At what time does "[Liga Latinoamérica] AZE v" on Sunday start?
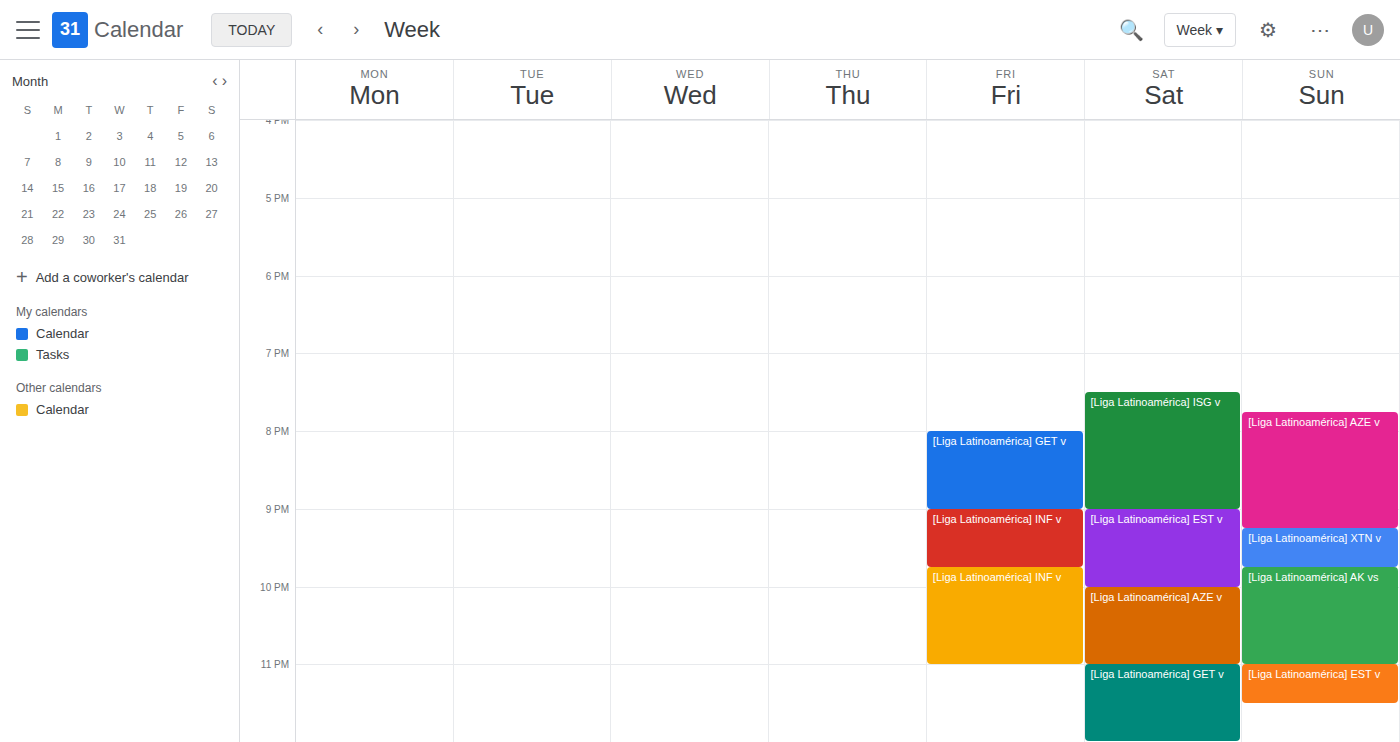
19:45